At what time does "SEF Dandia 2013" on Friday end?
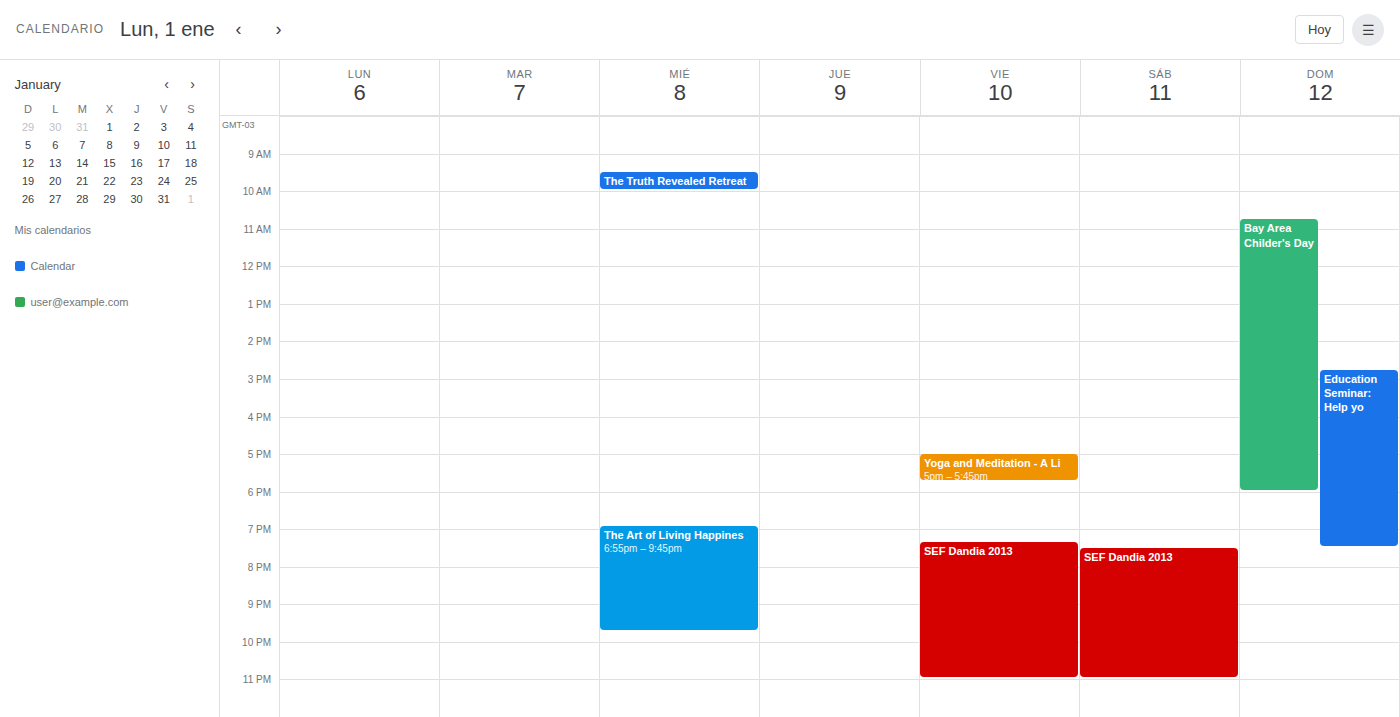
11:00 PM